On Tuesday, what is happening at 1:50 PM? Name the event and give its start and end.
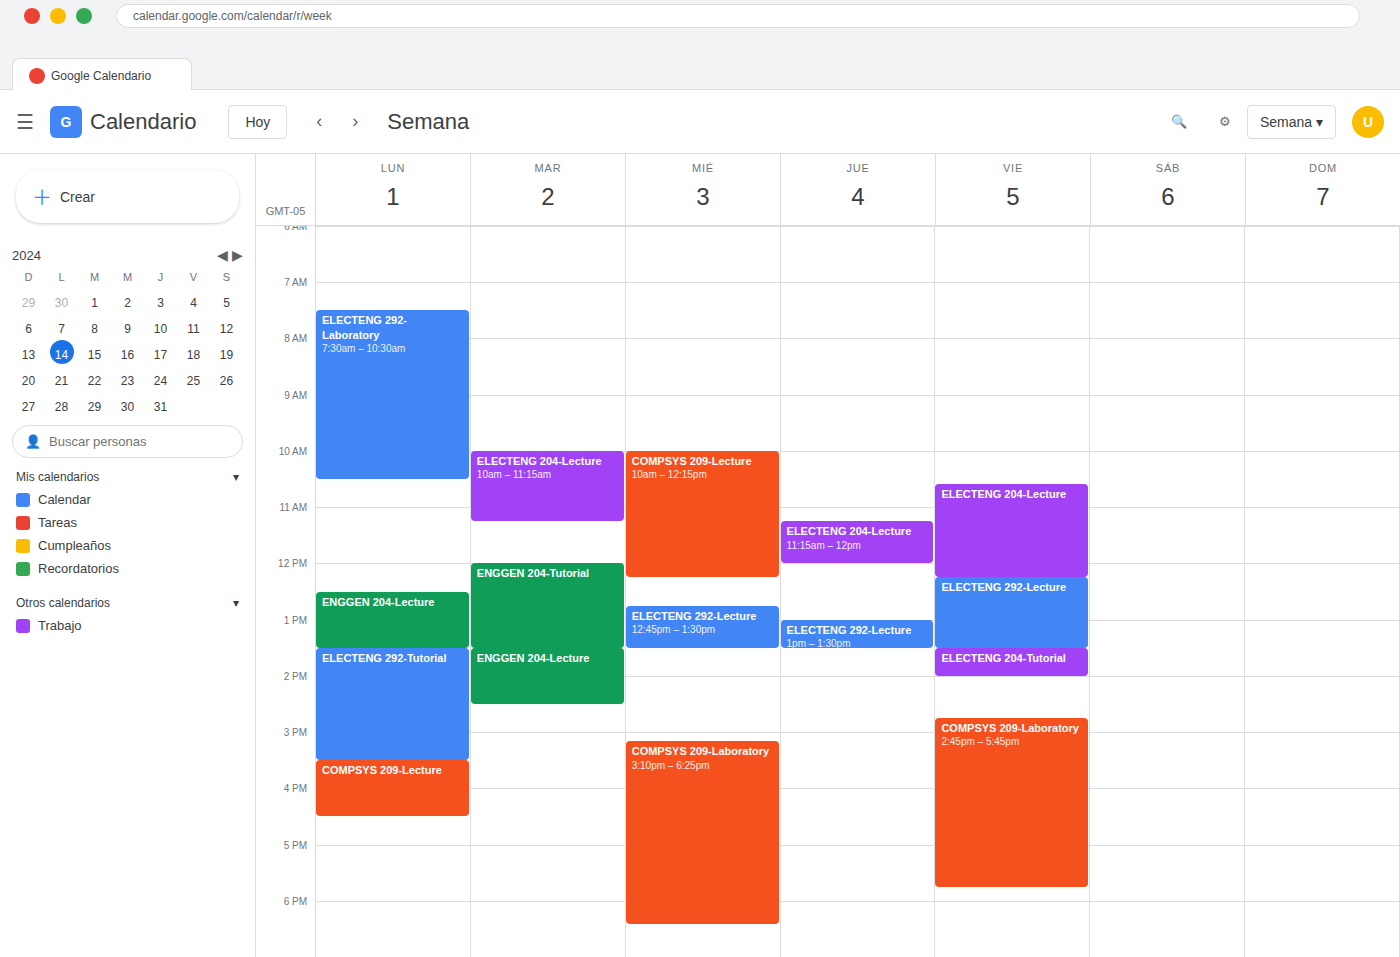
"ENGGEN 204-Lecture", 1:30 PM to 2:30 PM